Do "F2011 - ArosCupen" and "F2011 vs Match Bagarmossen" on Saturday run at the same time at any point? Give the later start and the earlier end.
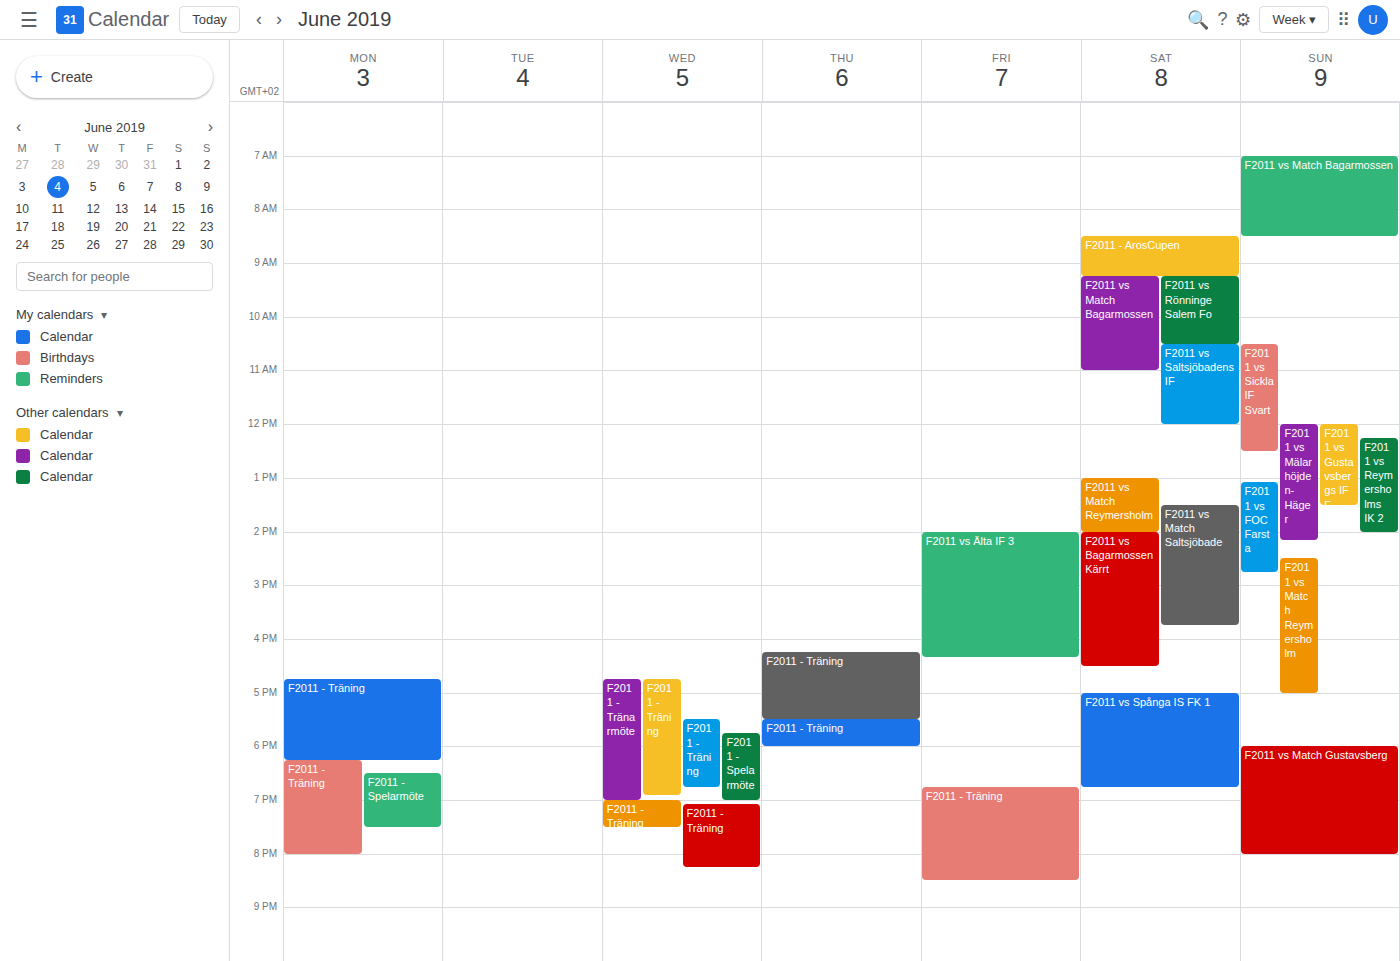
"F2011 - ArosCupen" ends at 9:15 AM, exactly when "F2011 vs Match Bagarmossen" starts -- they touch but do not overlap.